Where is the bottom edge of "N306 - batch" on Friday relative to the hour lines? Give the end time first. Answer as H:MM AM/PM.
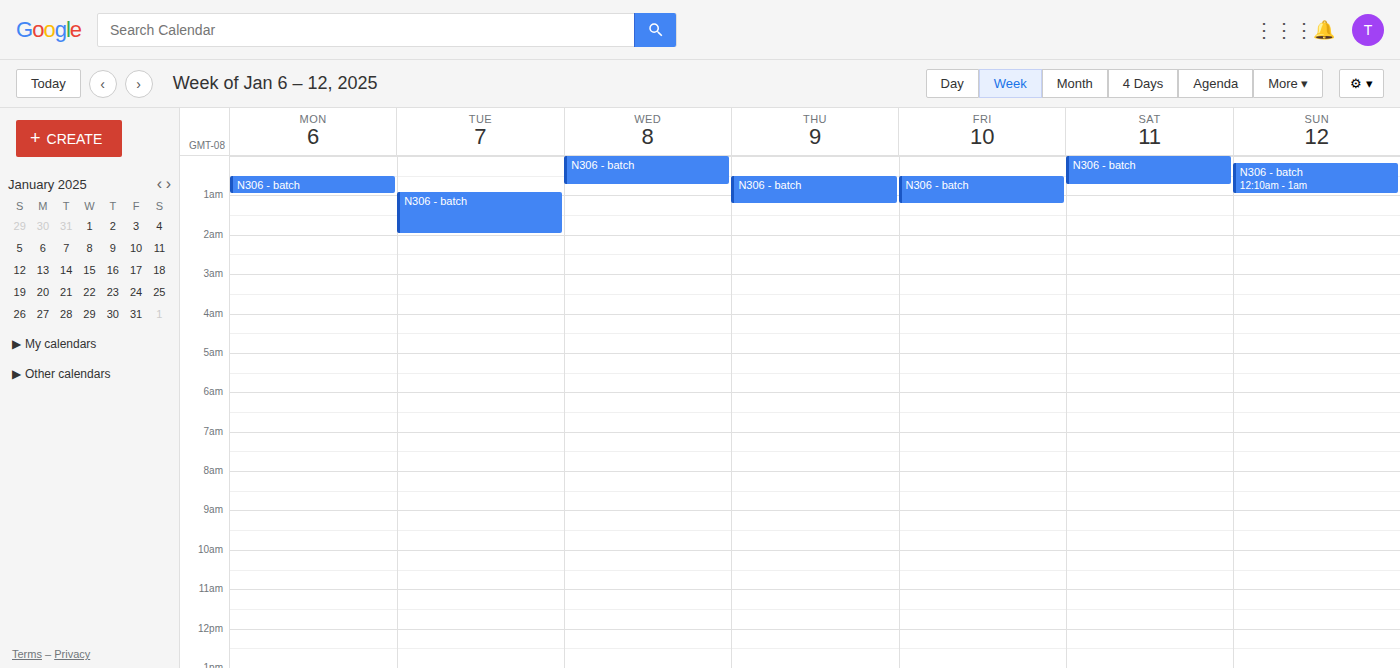
1:15 AM -- neither: a quarter of the way from the 1 AM line to the 2 AM line.